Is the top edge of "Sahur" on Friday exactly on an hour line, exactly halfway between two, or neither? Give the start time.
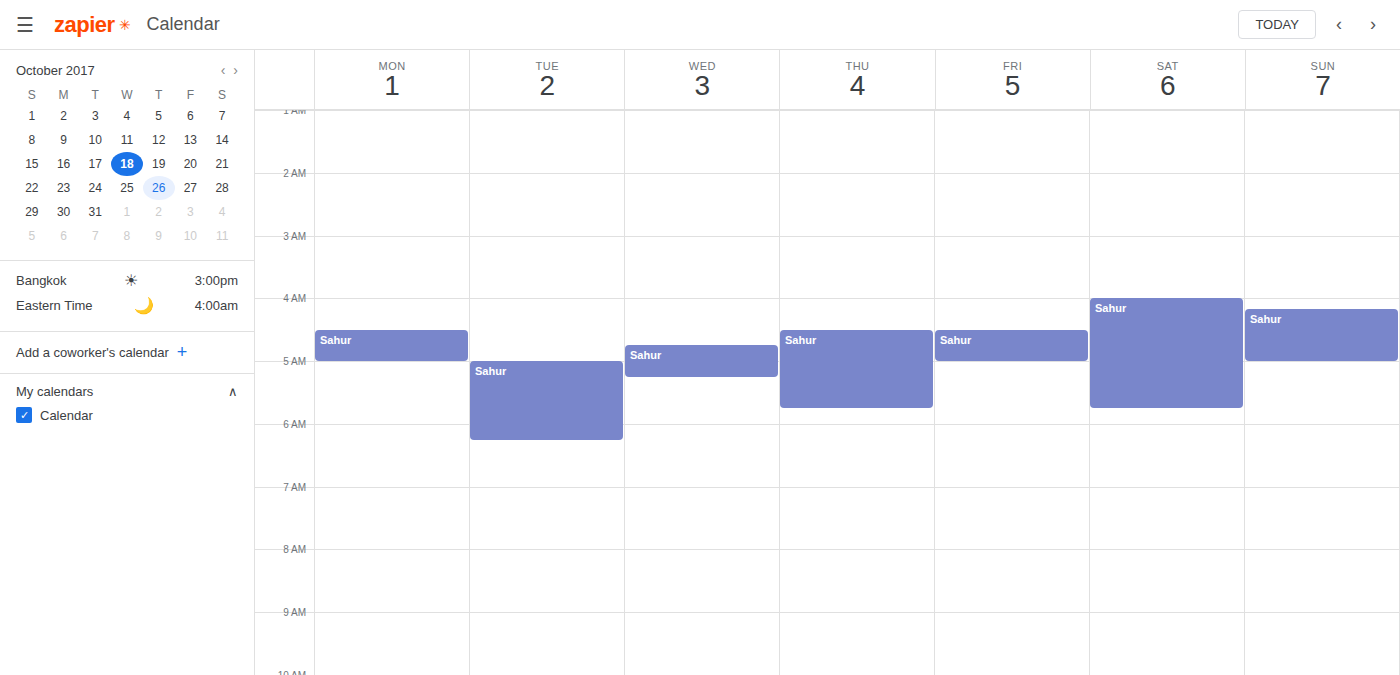
04:30 -- halfway between the 04:00 and 05:00 lines.